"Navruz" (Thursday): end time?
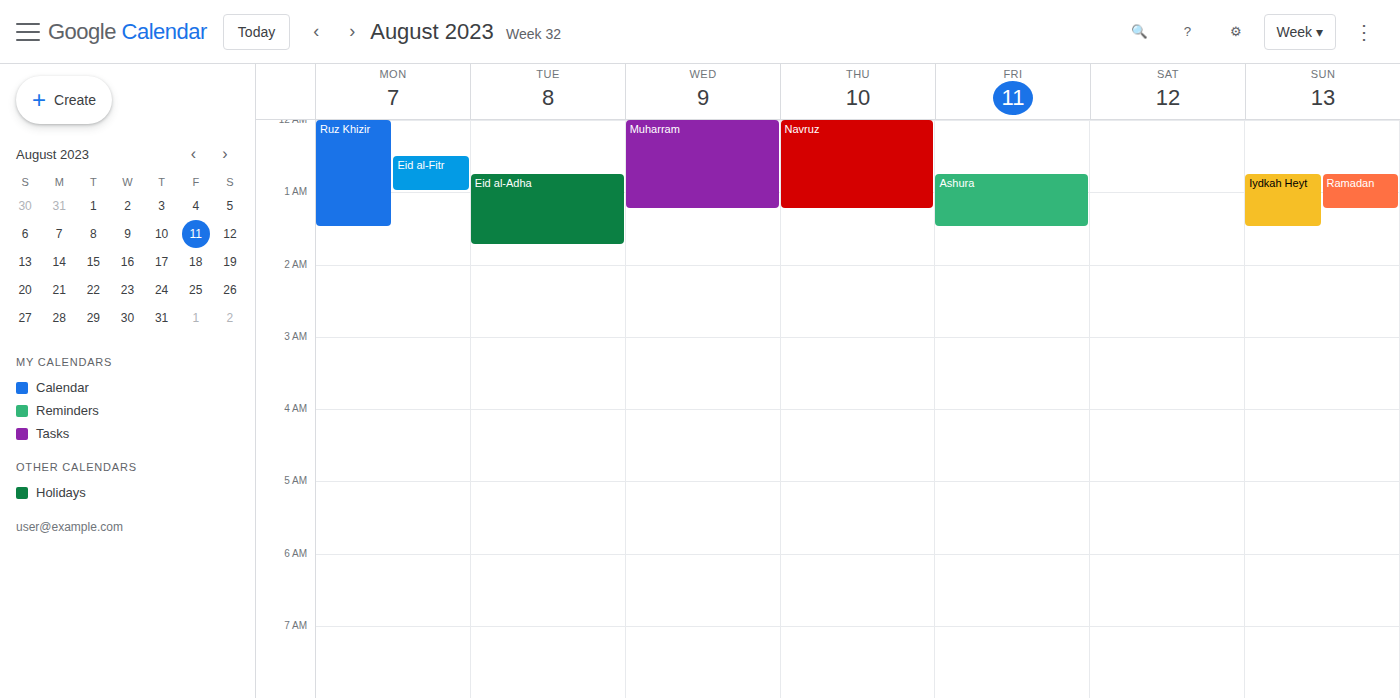
1:15 AM